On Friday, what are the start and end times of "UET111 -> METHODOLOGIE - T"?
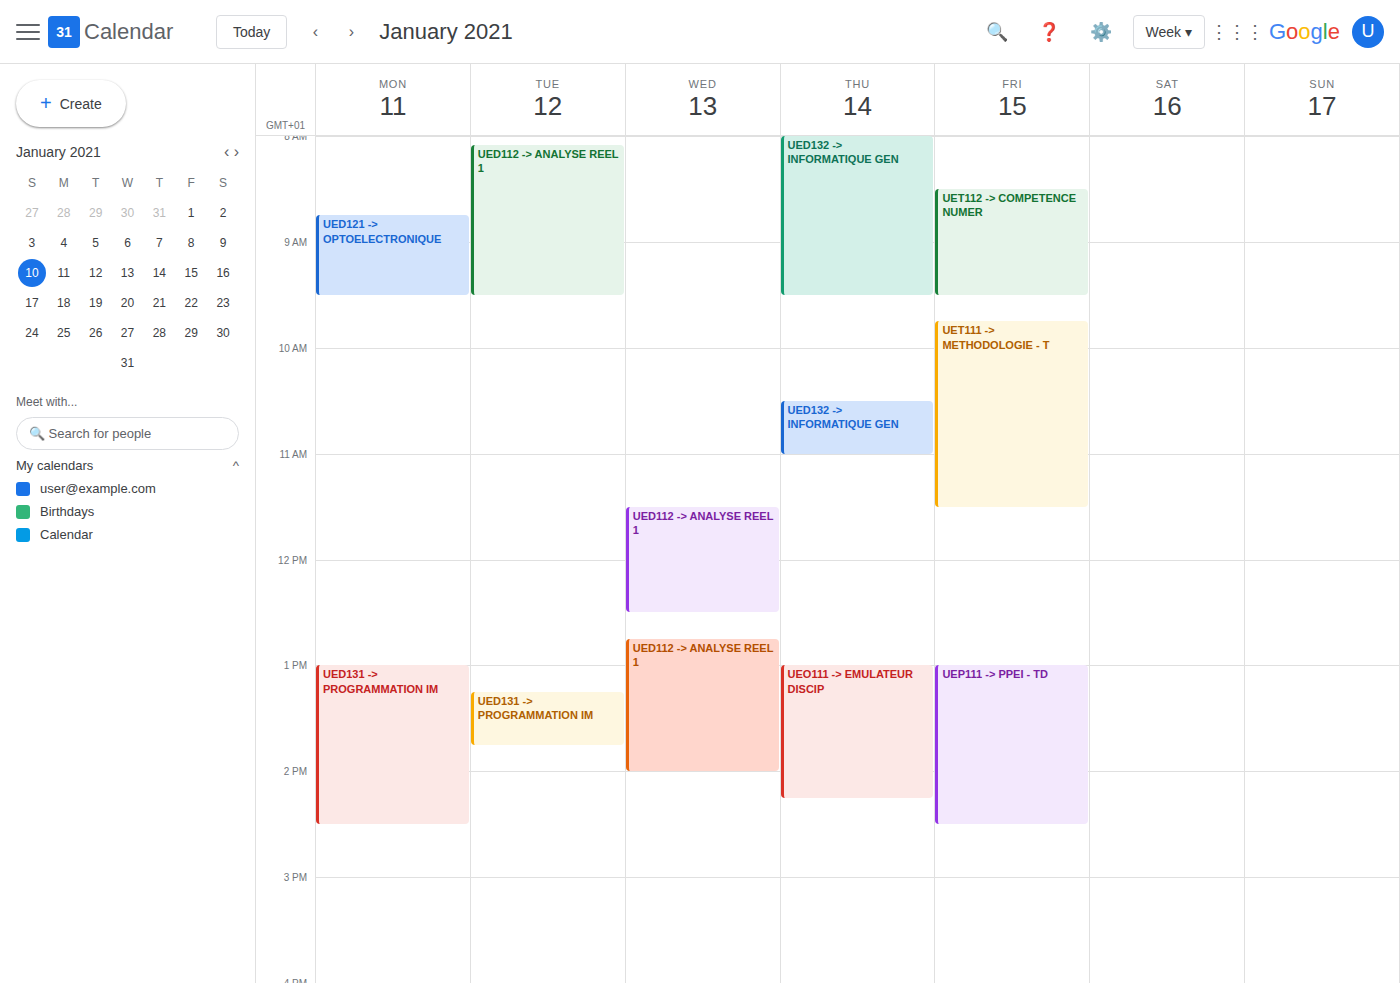
09:45 to 11:30